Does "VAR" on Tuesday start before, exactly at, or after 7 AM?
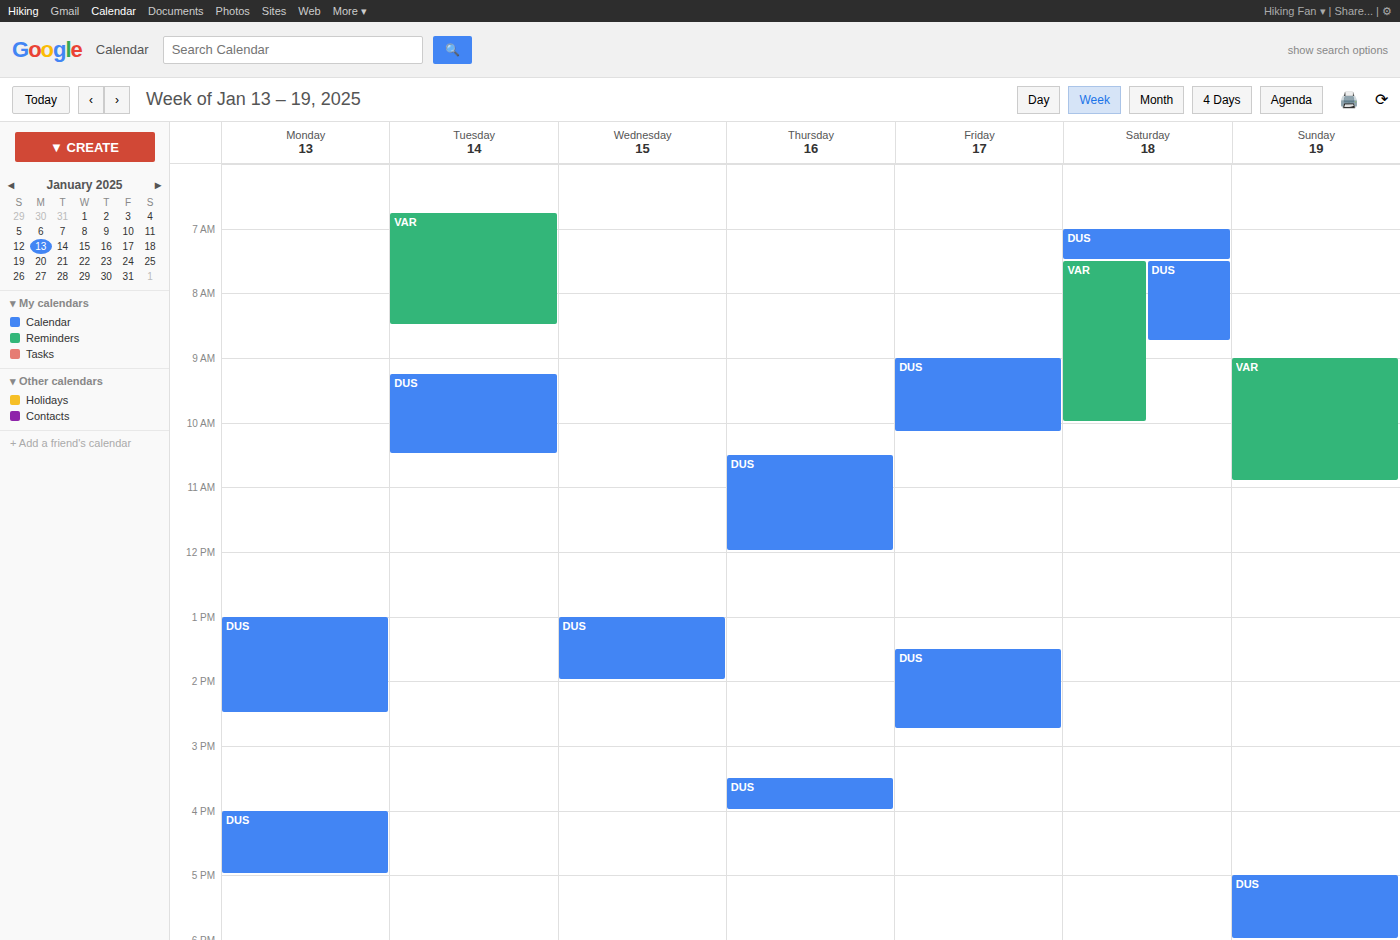
6:45 AM -- before 7 AM, 15 minutes above the 7 AM line.